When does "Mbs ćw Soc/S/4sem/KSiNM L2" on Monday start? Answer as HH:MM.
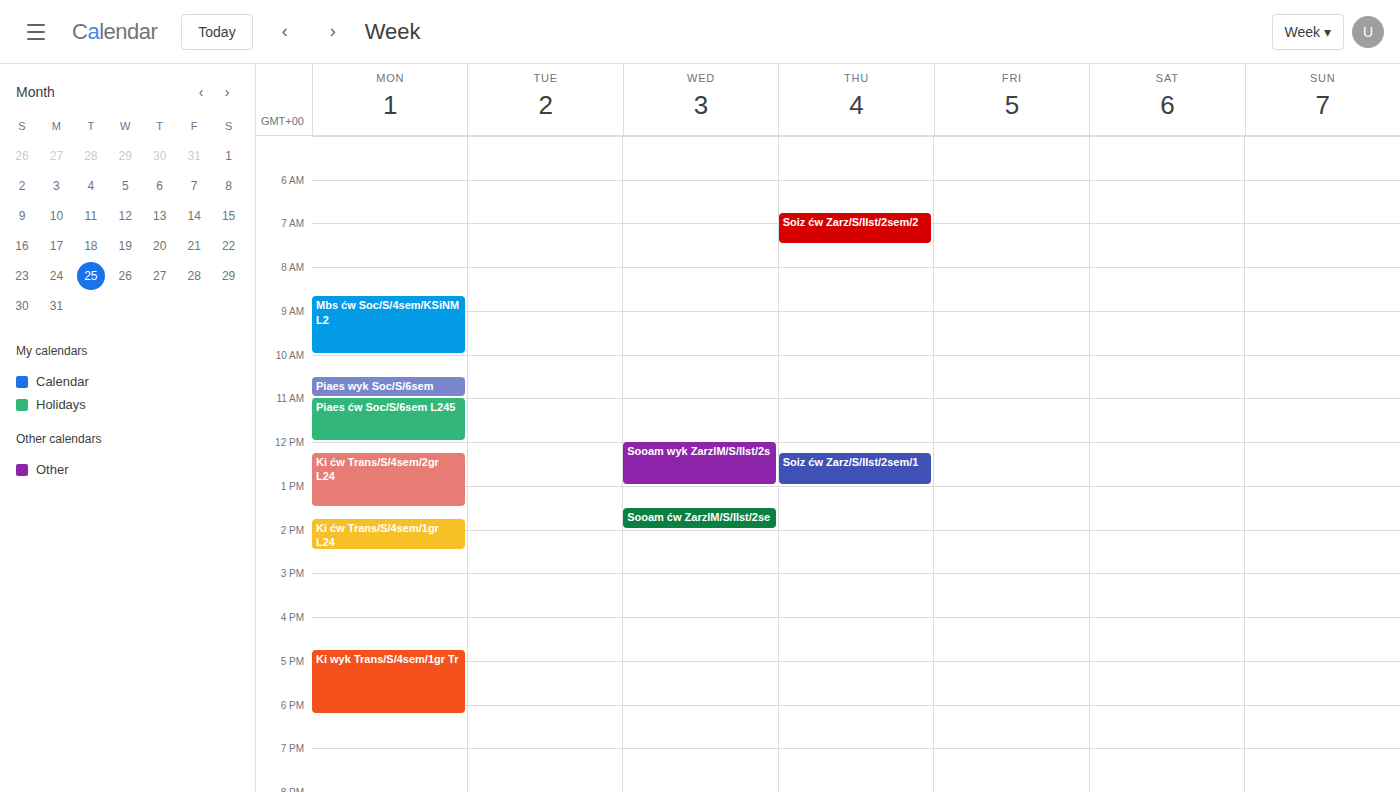
08:40